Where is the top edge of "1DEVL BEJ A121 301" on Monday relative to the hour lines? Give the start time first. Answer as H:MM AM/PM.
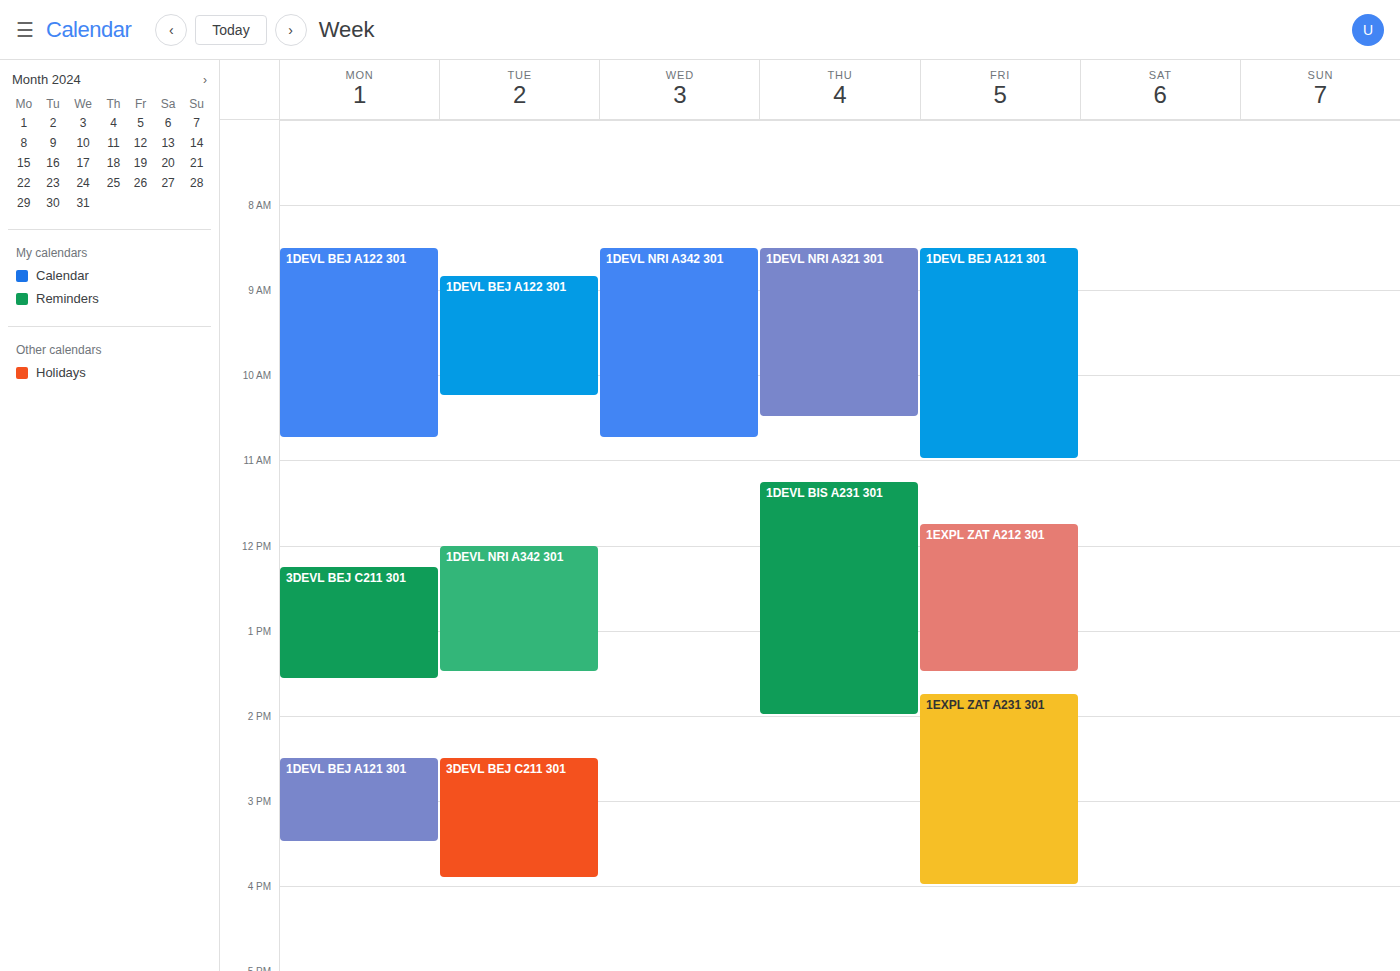
2:30 PM -- halfway between the 2 PM and 3 PM lines.